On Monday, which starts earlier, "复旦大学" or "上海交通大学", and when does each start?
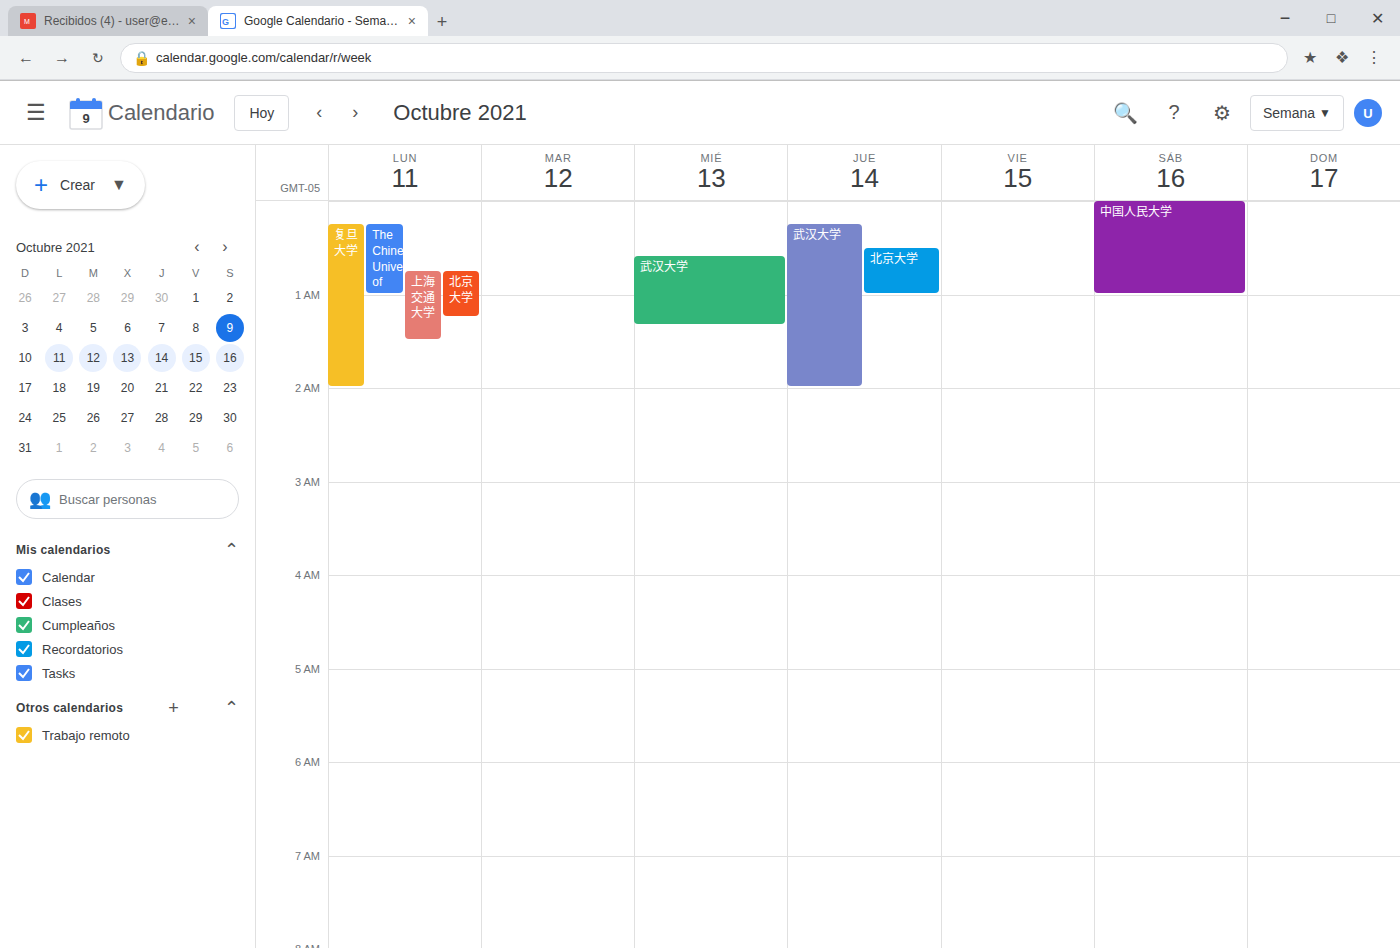
"复旦大学" 12:15 AM; "上海交通大学" 12:45 AM.